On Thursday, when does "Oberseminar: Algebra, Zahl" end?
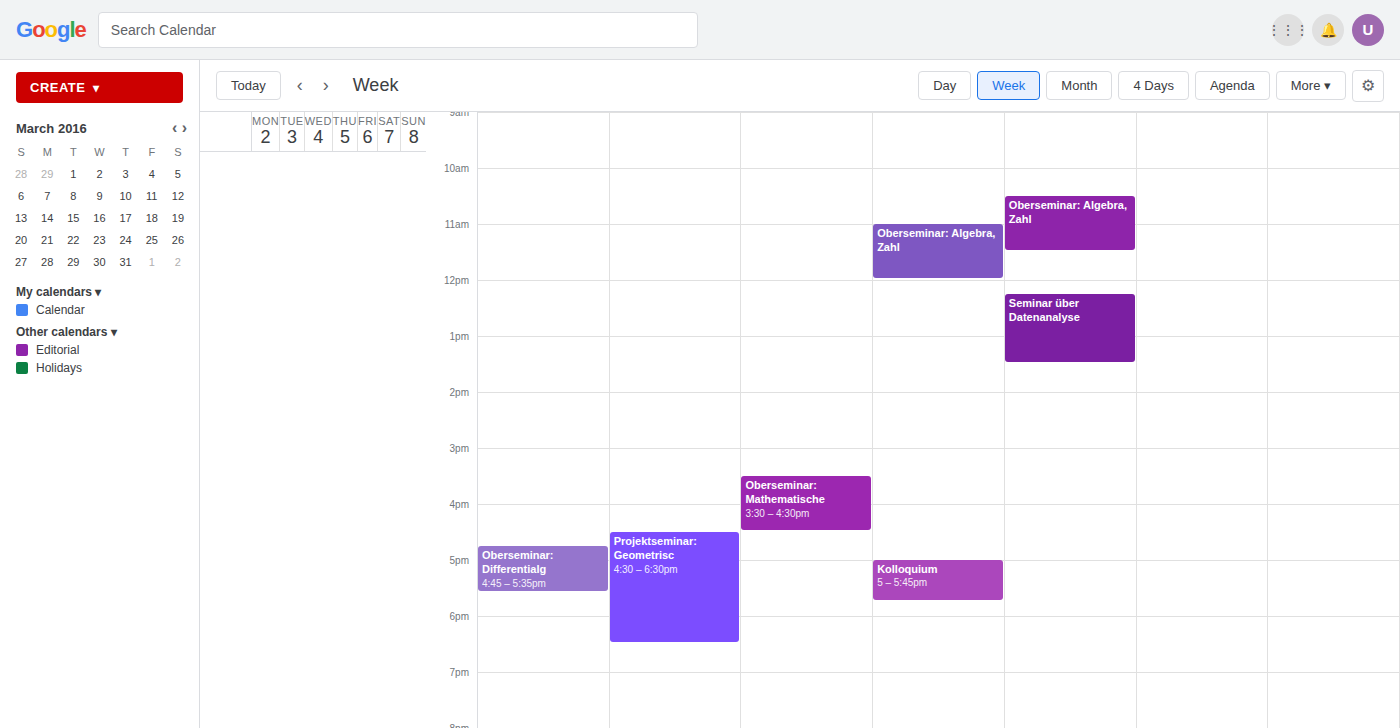
12:00 PM